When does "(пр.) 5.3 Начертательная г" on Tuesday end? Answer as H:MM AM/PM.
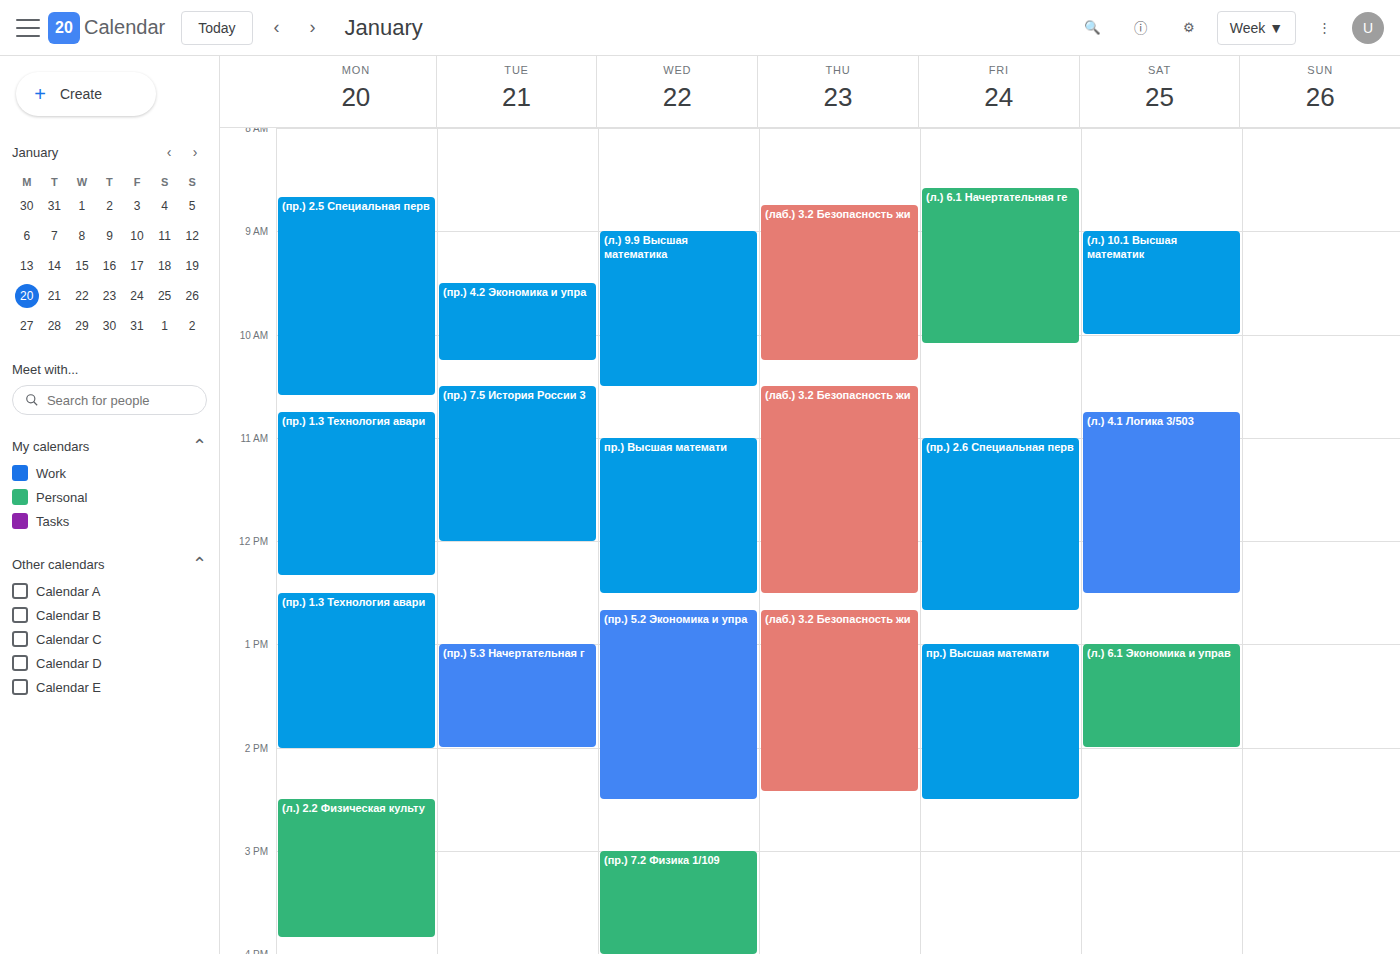
2:00 PM